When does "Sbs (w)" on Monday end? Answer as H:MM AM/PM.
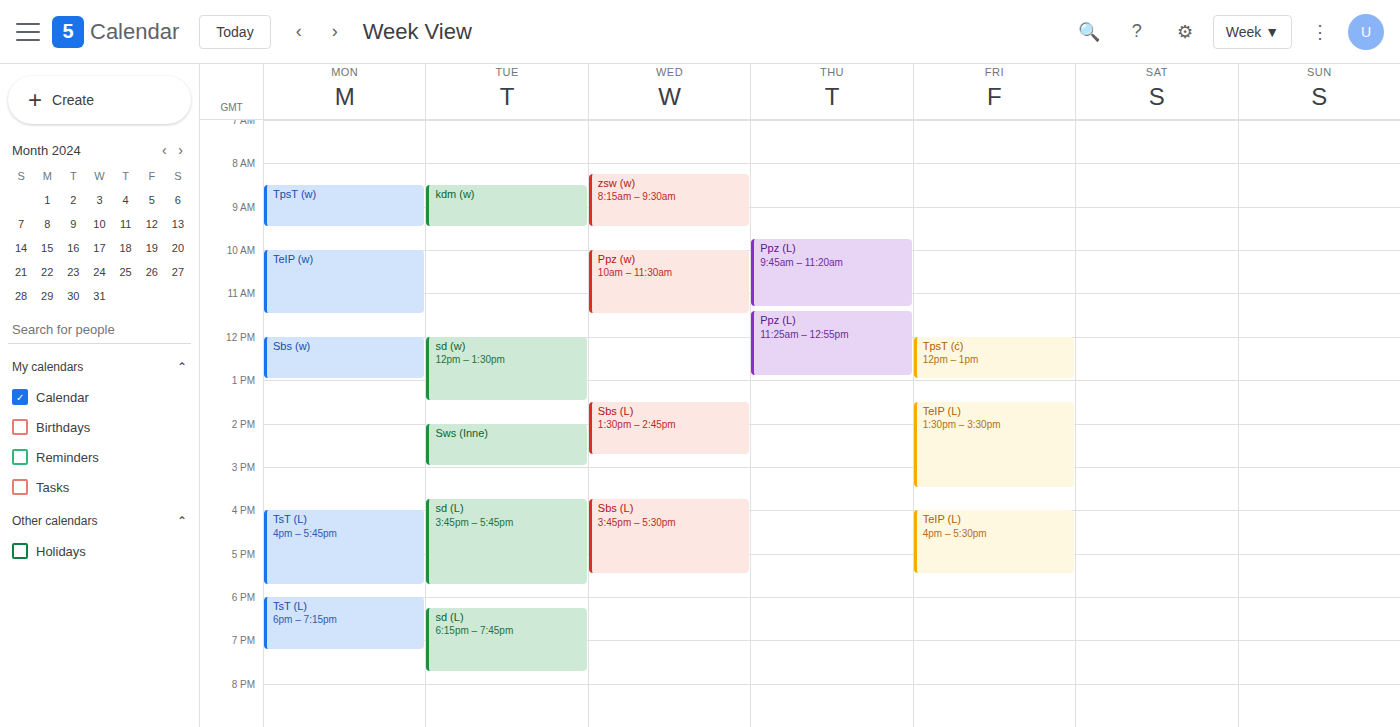
1:00 PM